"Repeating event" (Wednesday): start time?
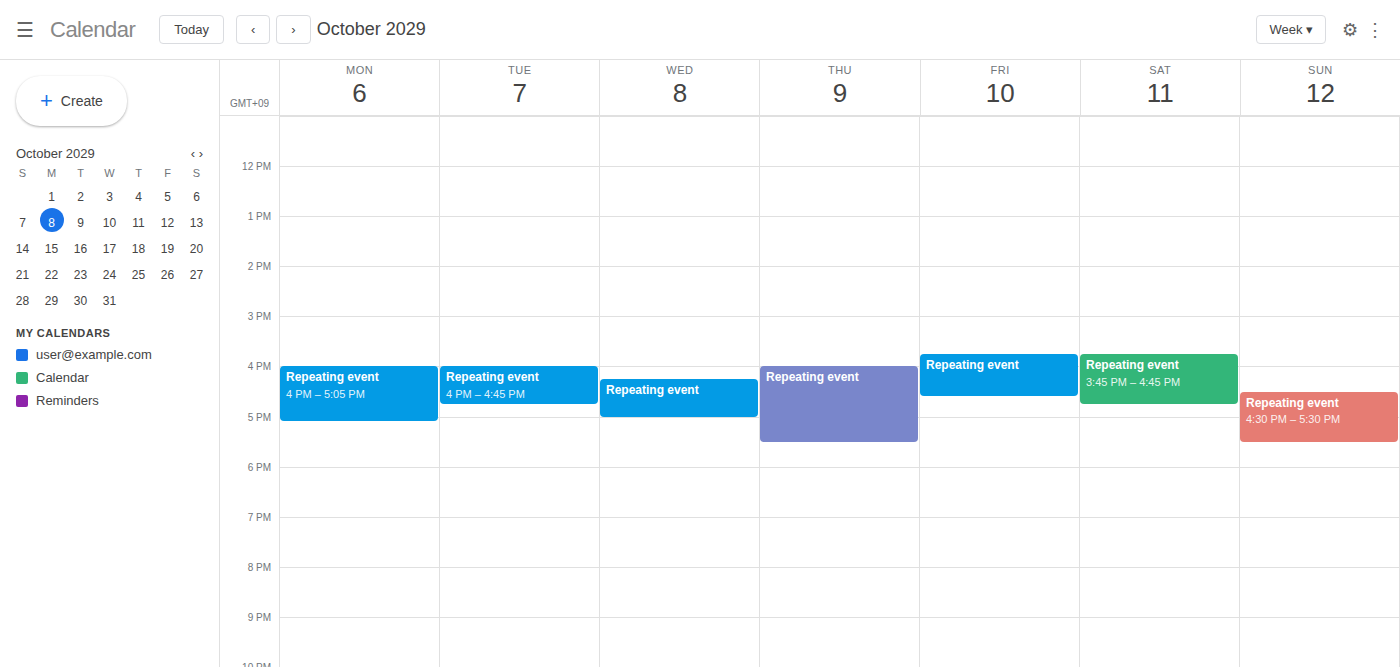
4:15 PM